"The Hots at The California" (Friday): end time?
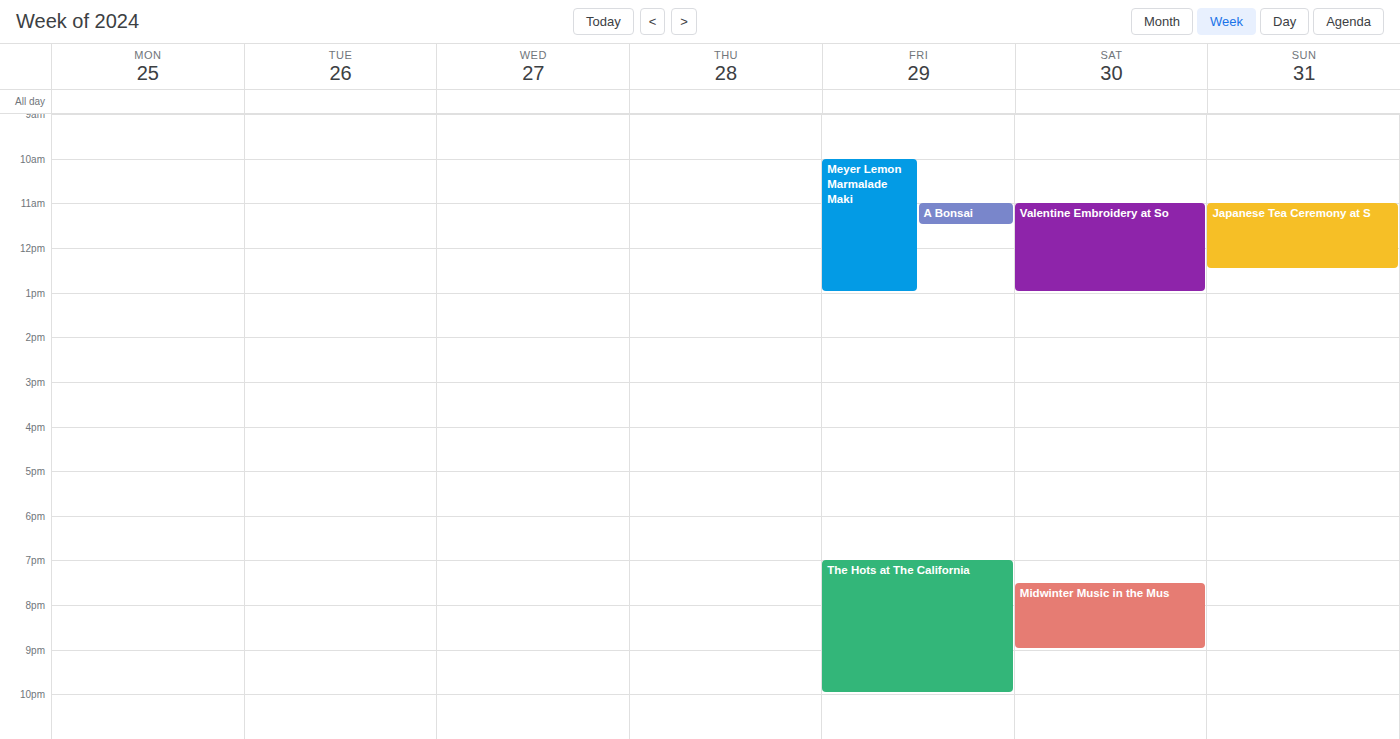
10:00 PM